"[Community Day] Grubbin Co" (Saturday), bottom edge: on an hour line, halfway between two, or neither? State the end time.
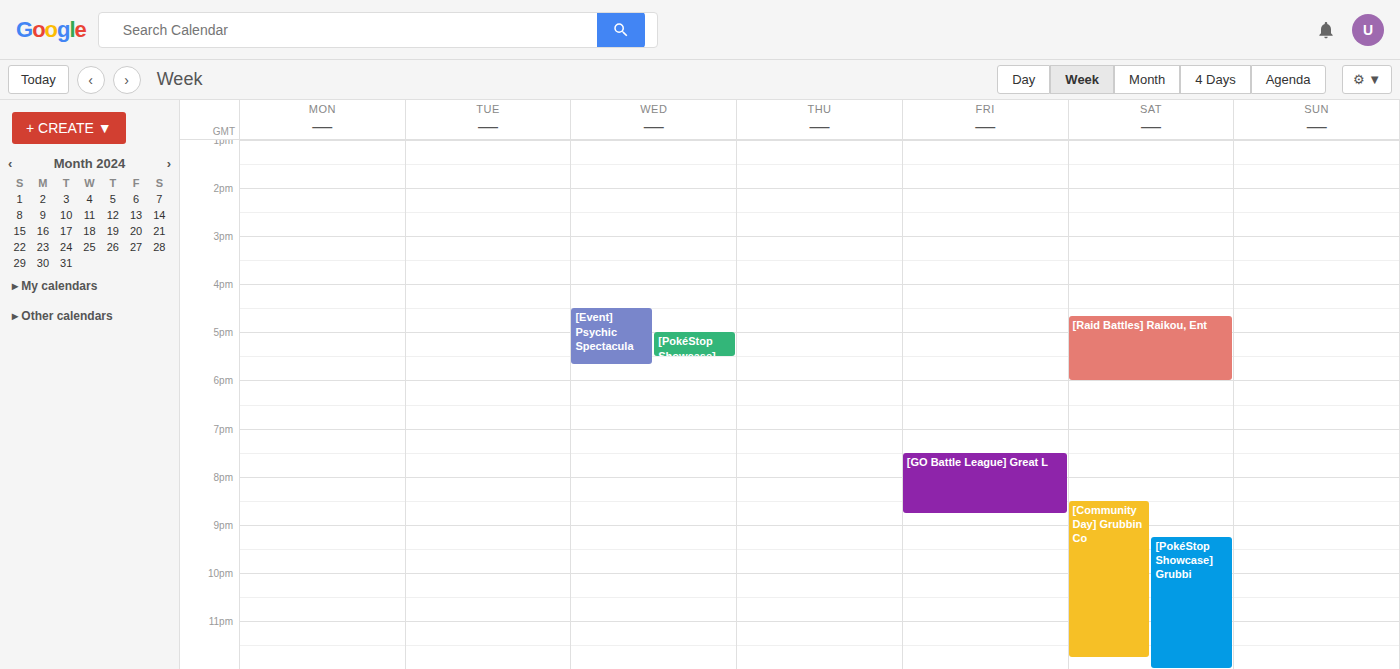
11:45 PM -- neither: three quarters of the way from the 11 PM line to the 12 AM line.